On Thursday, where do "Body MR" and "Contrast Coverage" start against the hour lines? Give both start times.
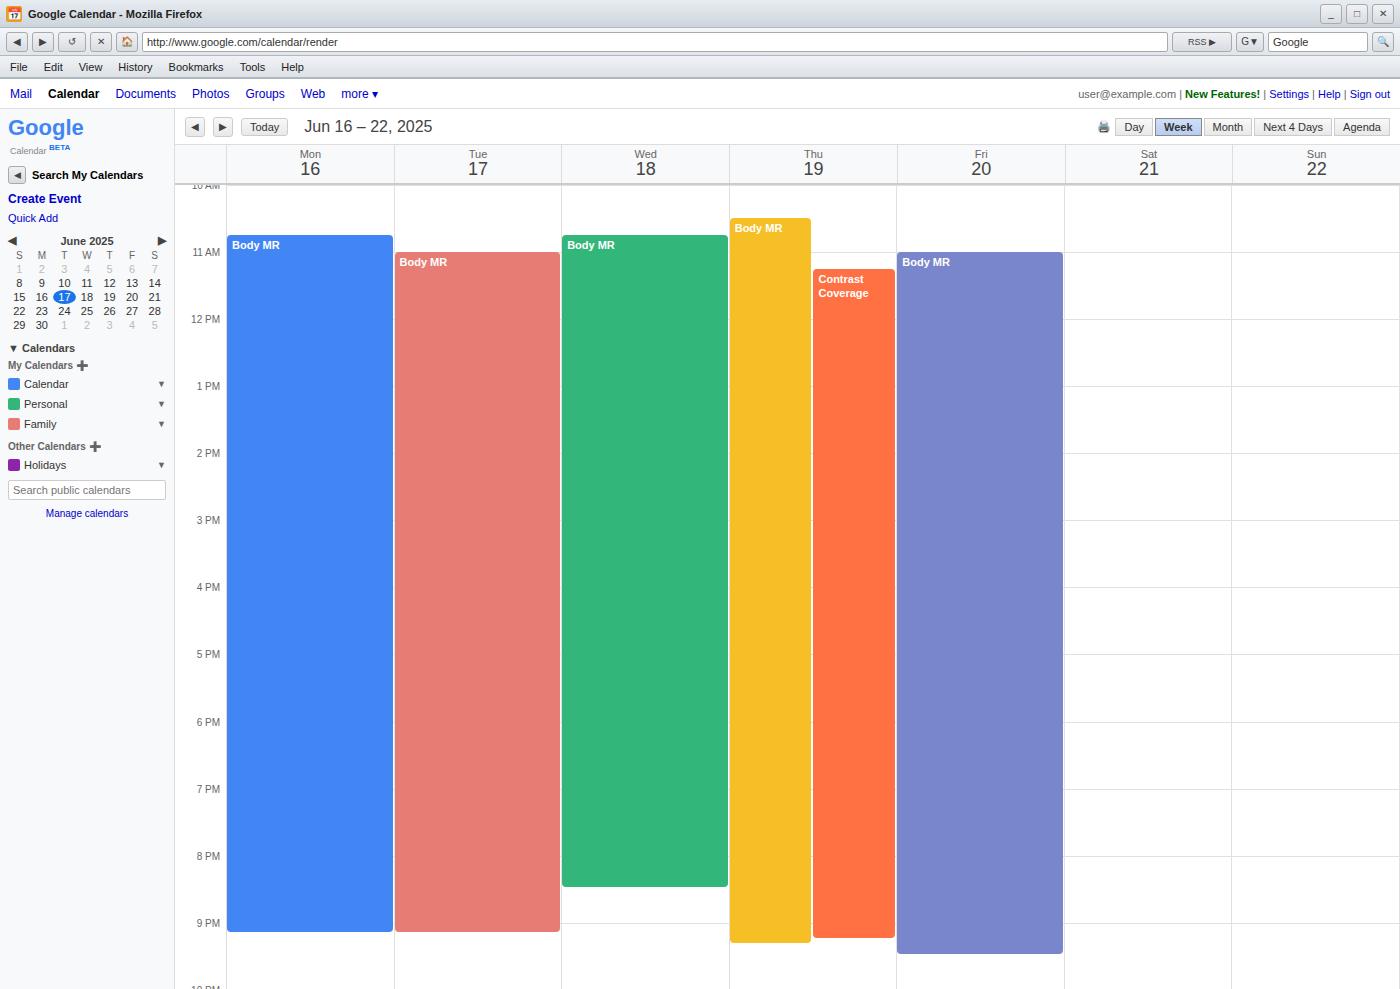
"Body MR": 10:30 AM, halfway between the 10 AM and 11 AM lines. "Contrast Coverage": 11:15 AM, neither: a quarter of the way from the 11 AM line to the 12 PM line.